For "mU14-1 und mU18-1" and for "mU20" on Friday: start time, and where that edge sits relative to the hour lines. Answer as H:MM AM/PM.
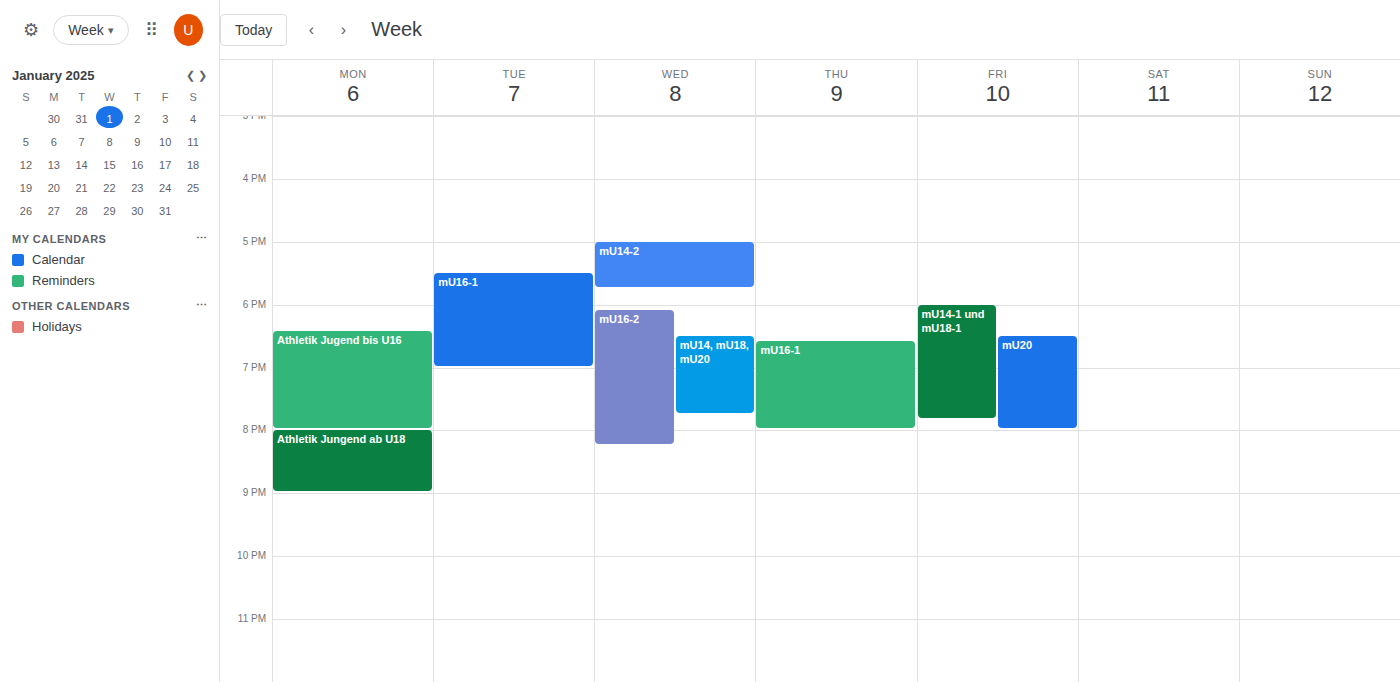
"mU14-1 und mU18-1": 6:00 PM, exactly on the 6 PM line. "mU20": 6:30 PM, halfway between the 6 PM and 7 PM lines.